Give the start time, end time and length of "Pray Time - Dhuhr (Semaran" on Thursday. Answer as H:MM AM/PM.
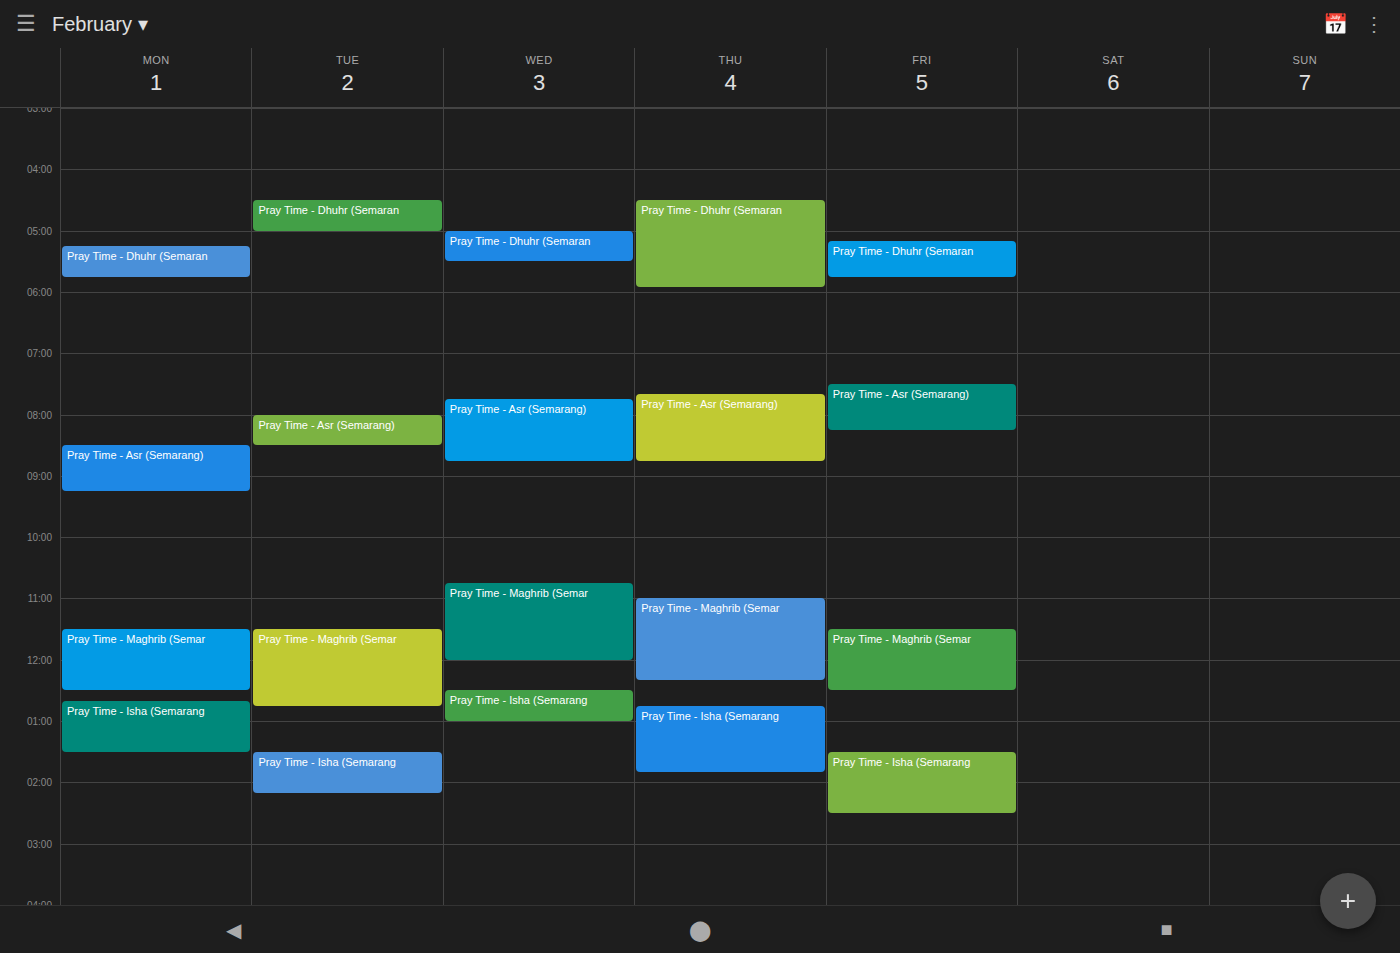
4:30 AM to 5:55 AM, 1 hour 25 minutes